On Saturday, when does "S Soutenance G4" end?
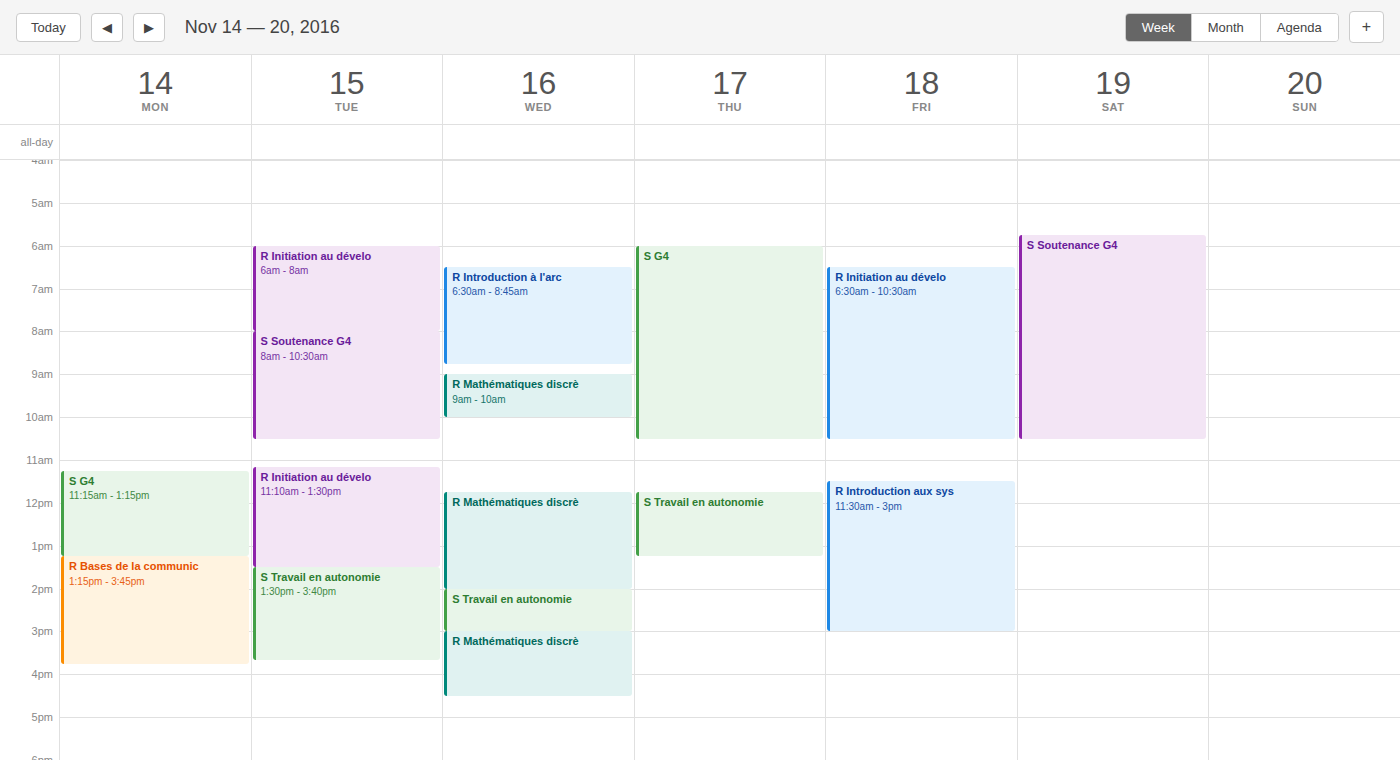
10:30 AM